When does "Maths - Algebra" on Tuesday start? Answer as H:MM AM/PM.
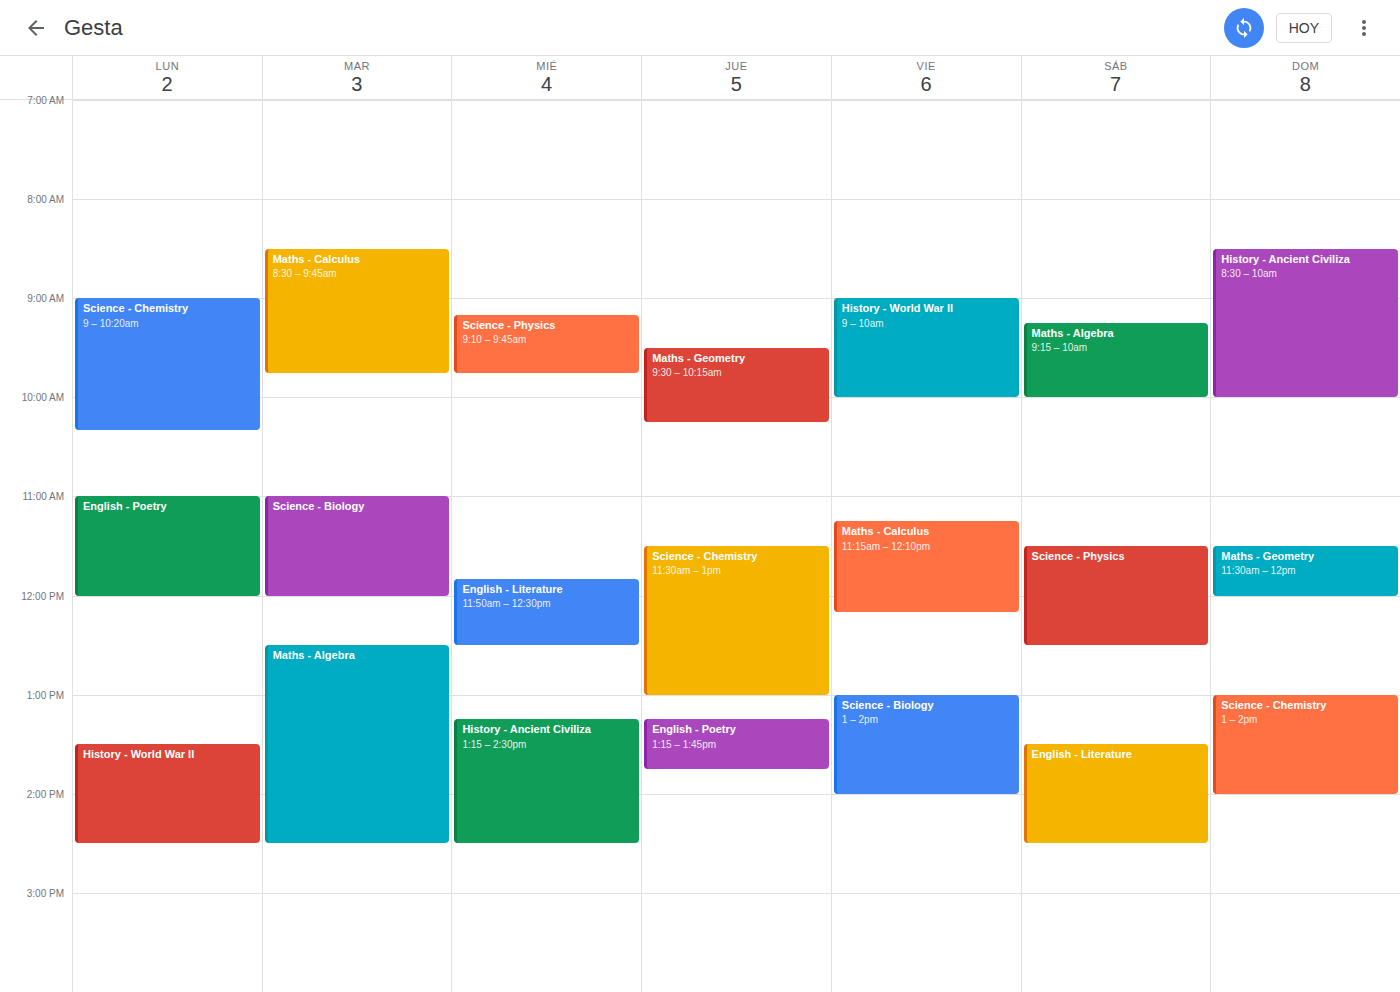
12:30 PM